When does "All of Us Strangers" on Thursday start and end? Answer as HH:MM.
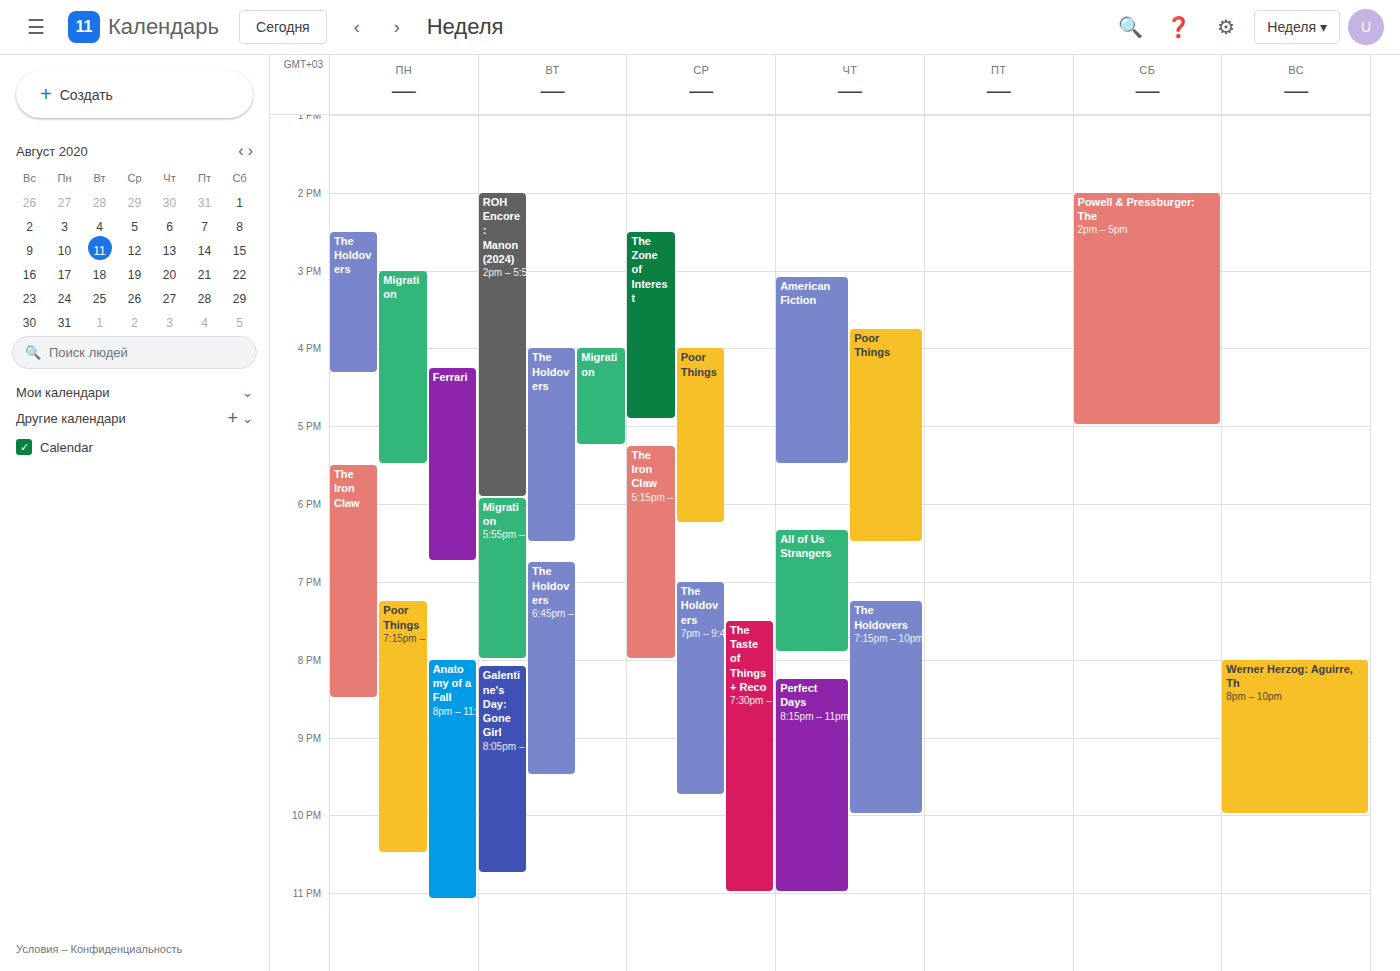
18:20 to 19:55